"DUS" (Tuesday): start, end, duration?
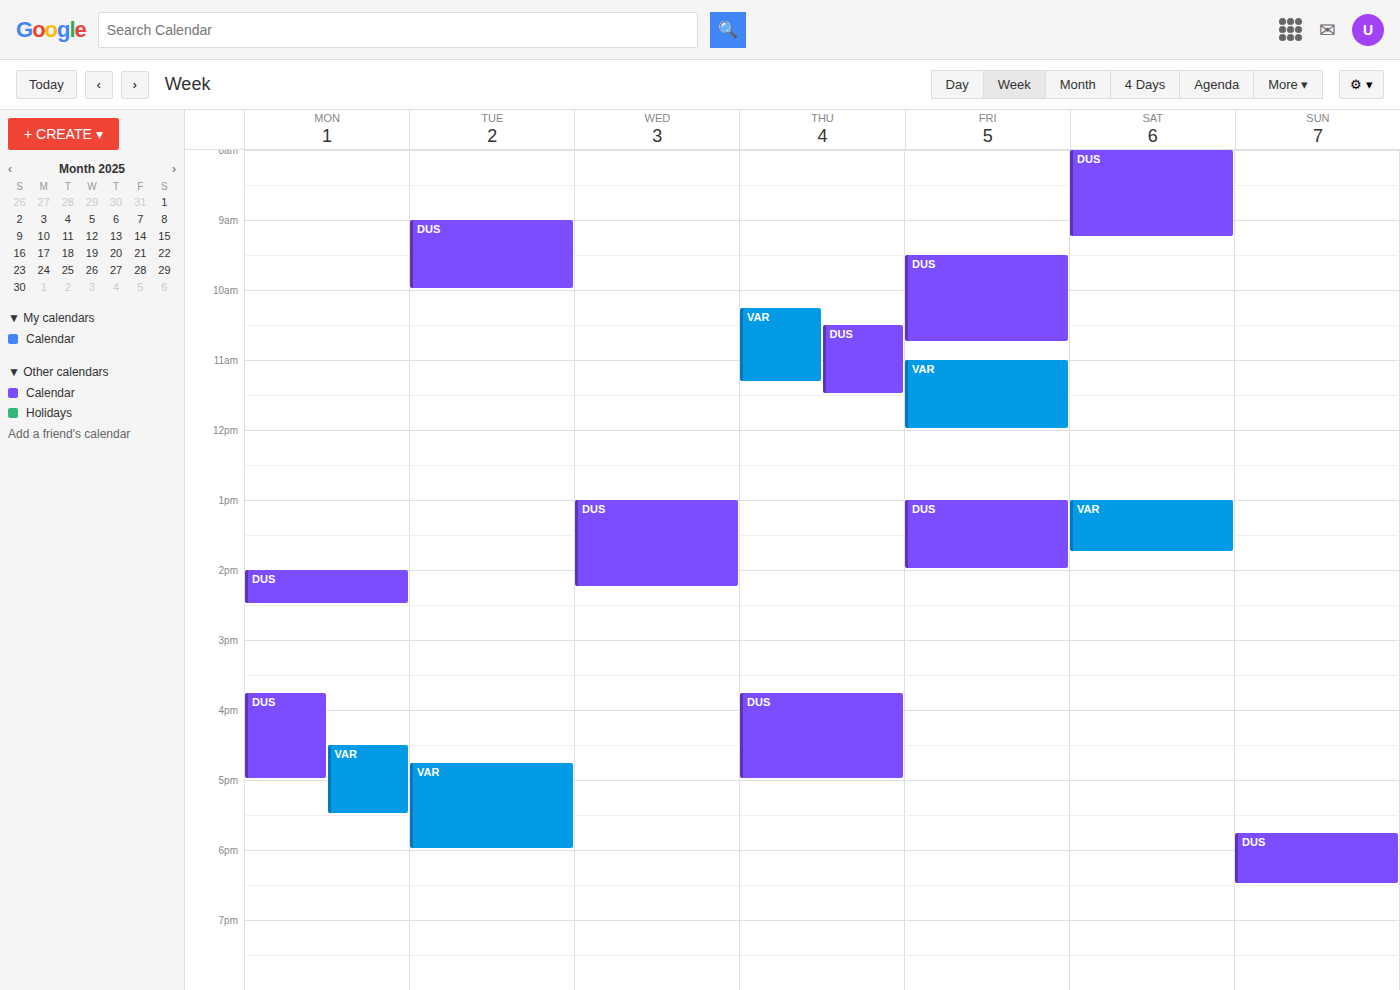
9:00 AM to 10:00 AM, 1 hour